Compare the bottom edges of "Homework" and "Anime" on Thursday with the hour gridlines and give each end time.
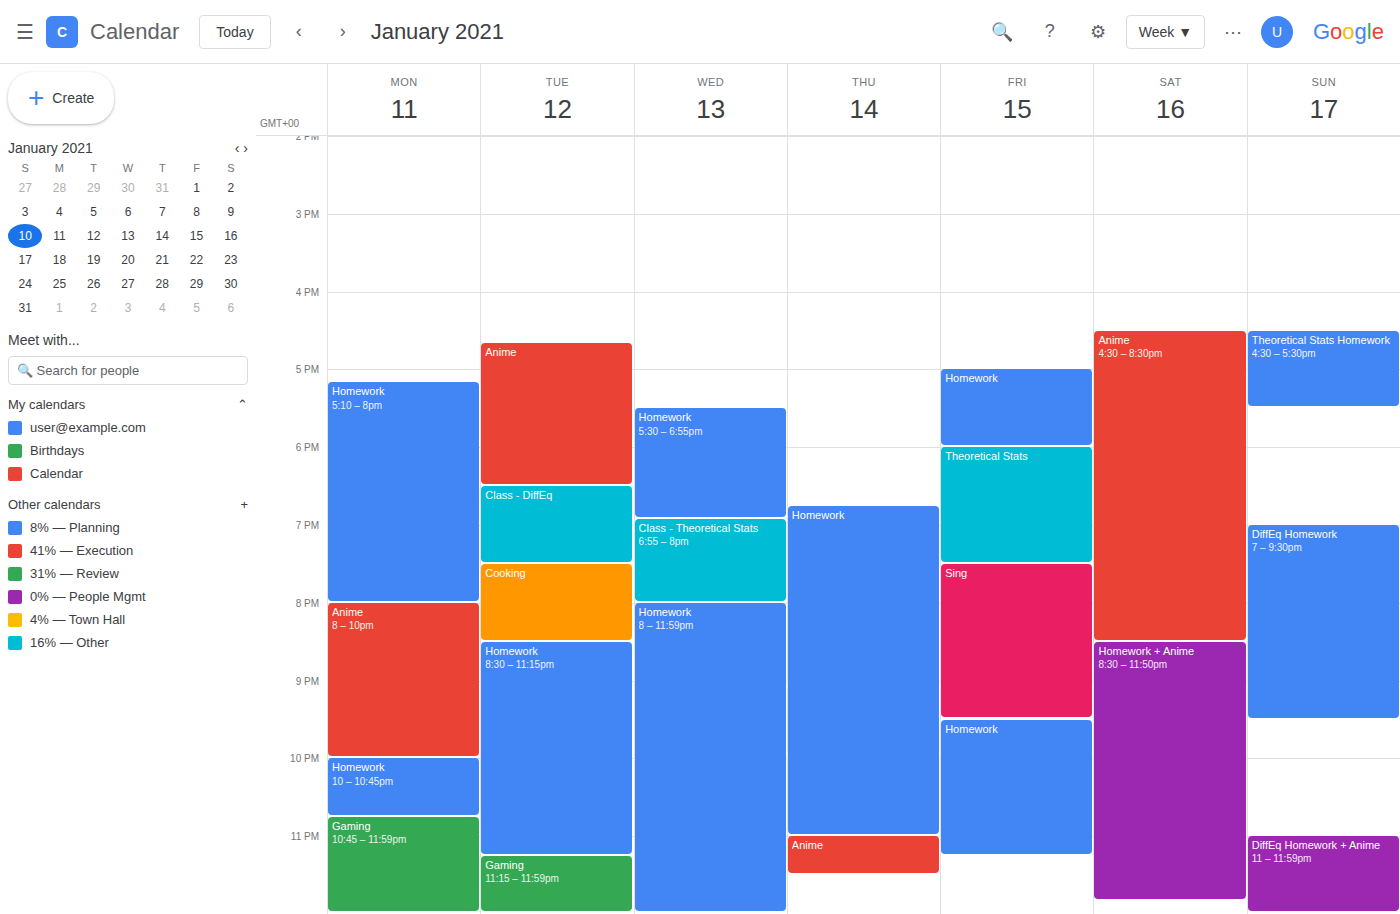
"Homework": 11:00 PM, exactly on the 11 PM line. "Anime": 11:30 PM, halfway between the 11 PM and 12 AM lines.